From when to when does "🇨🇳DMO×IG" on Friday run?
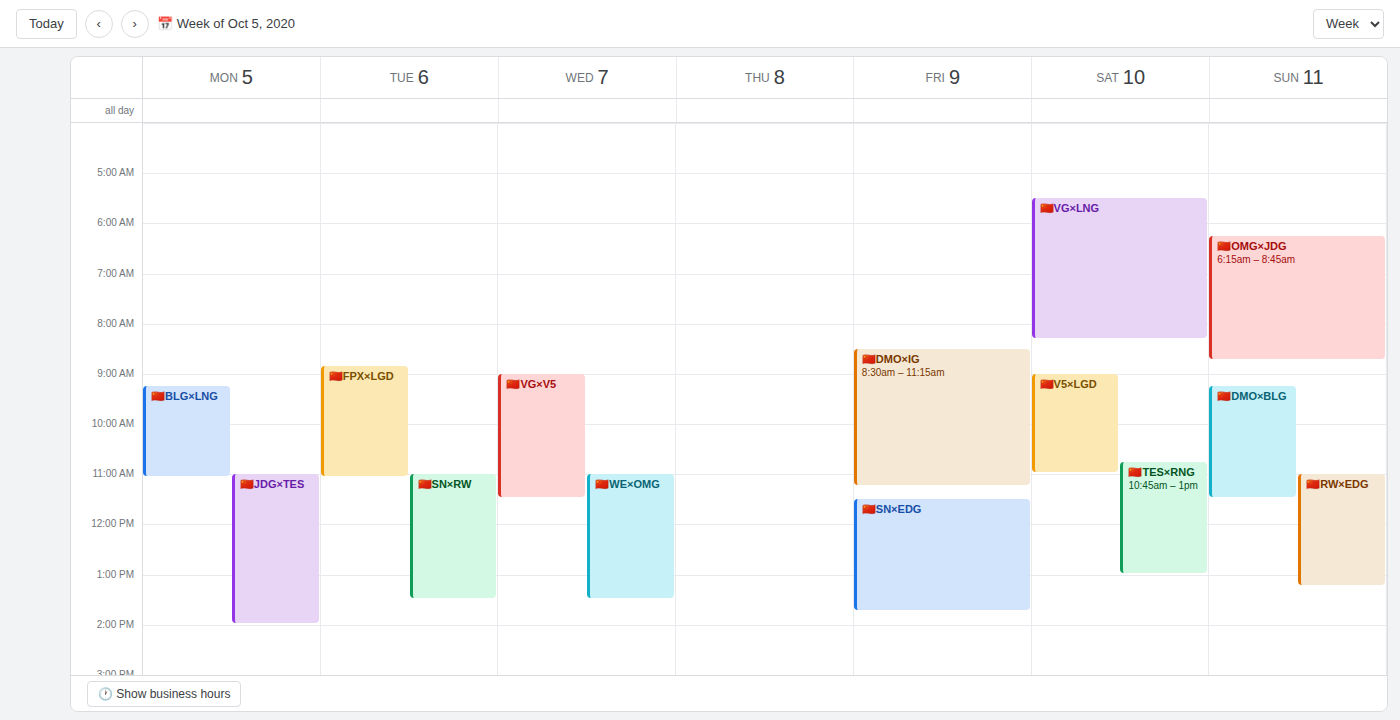
08:30 to 11:15